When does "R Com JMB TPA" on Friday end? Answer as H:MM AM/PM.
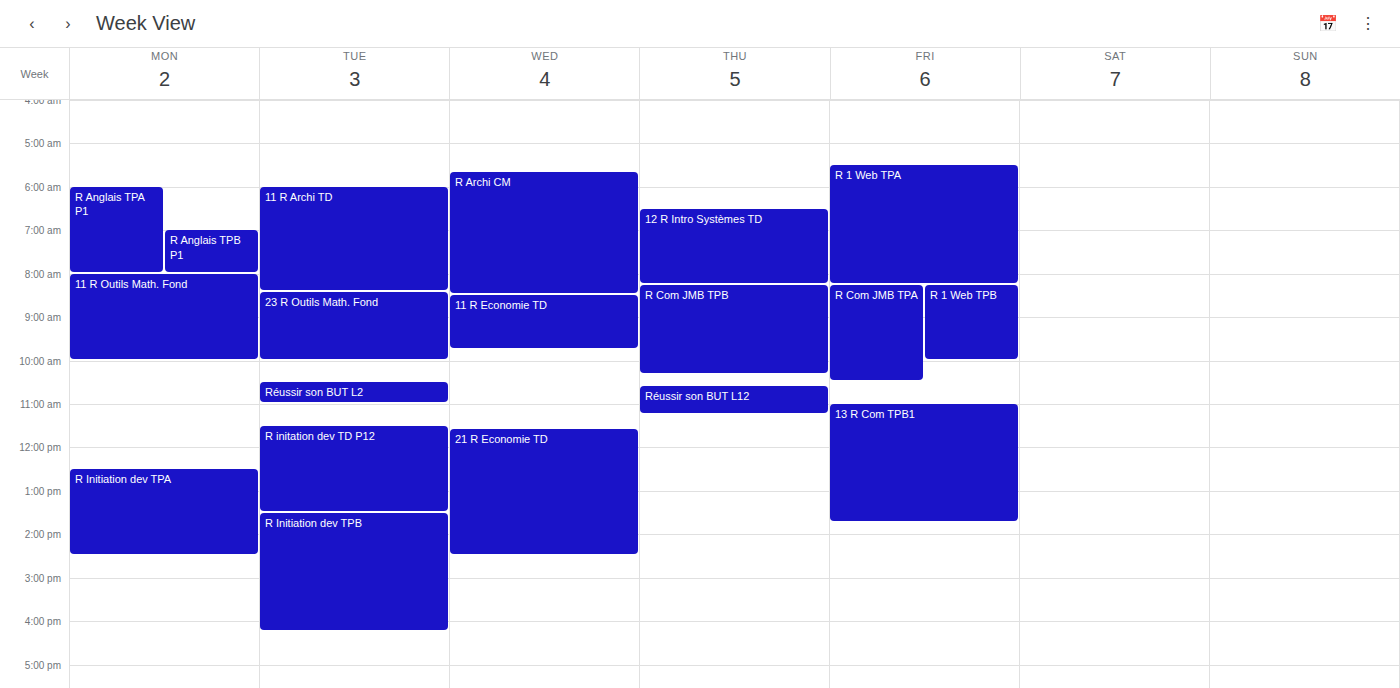
10:30 AM